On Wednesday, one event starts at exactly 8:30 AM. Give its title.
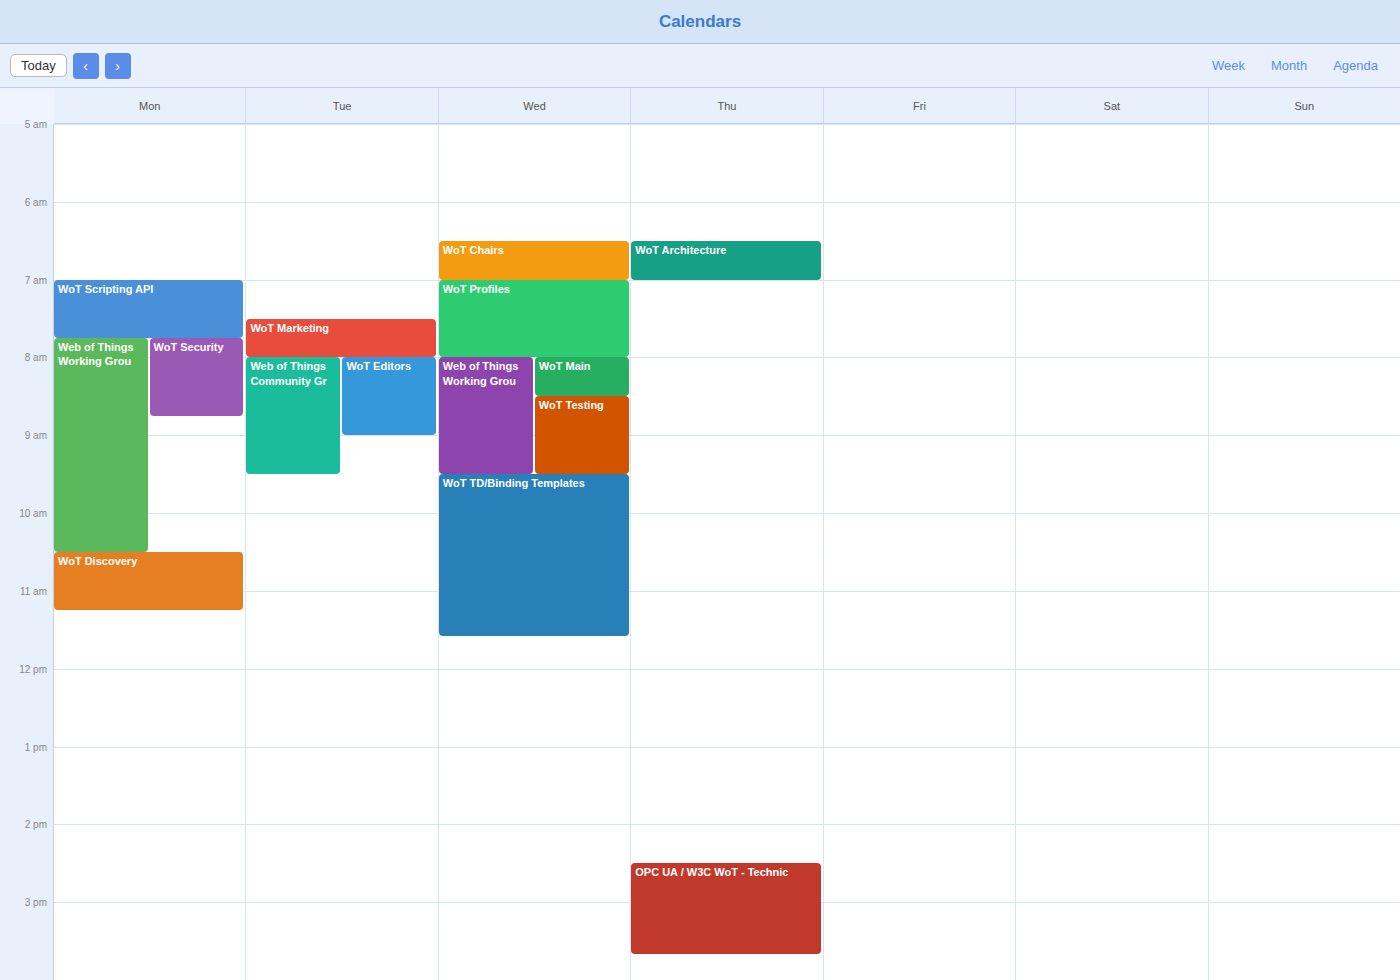
"WoT Testing"